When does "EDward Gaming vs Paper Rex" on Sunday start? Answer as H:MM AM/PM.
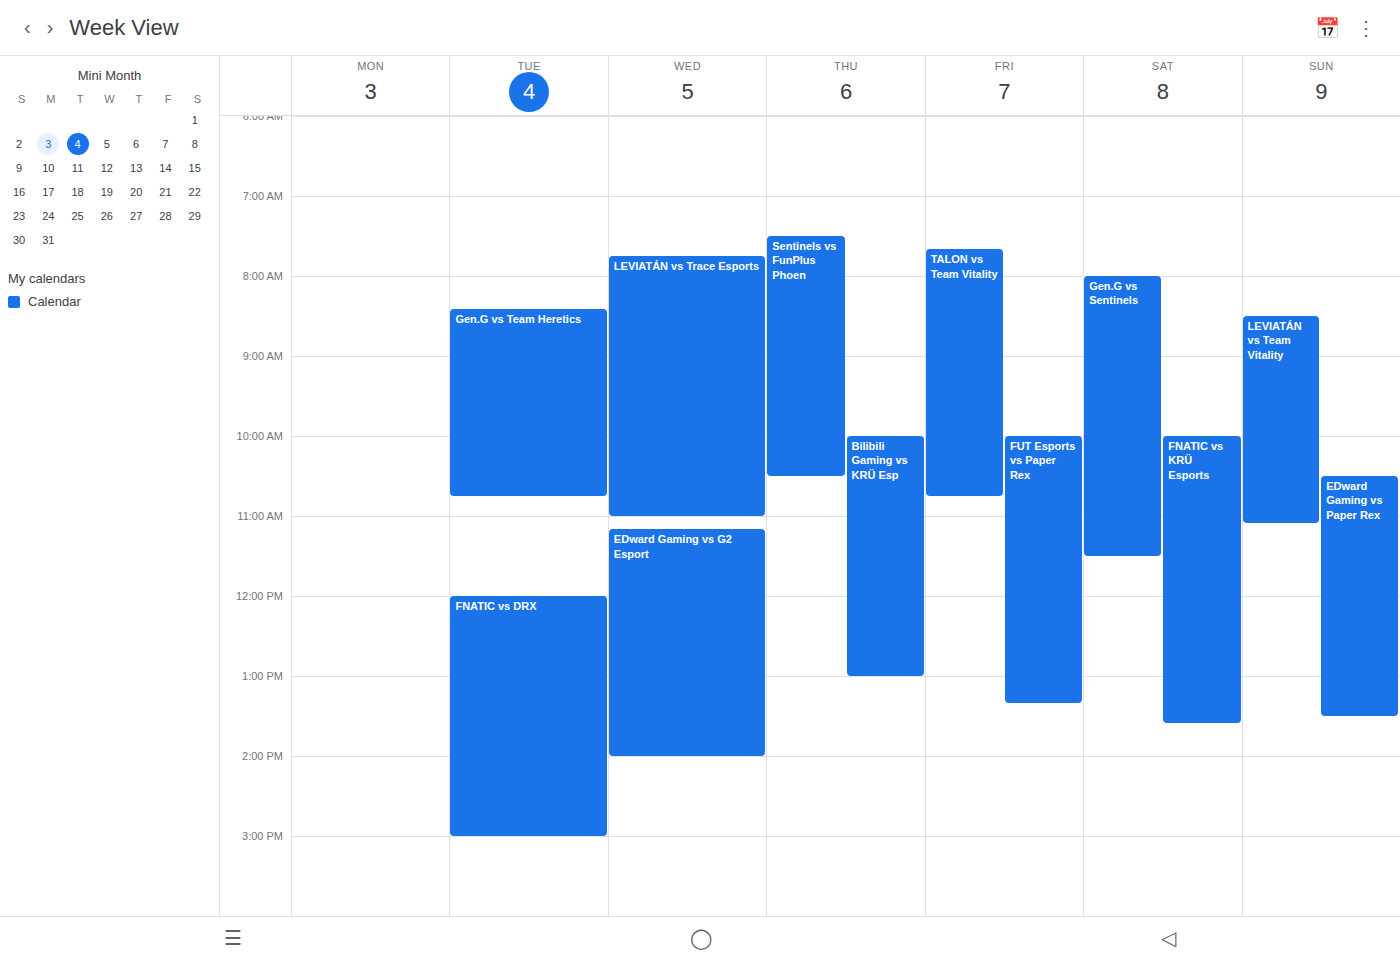
10:30 AM